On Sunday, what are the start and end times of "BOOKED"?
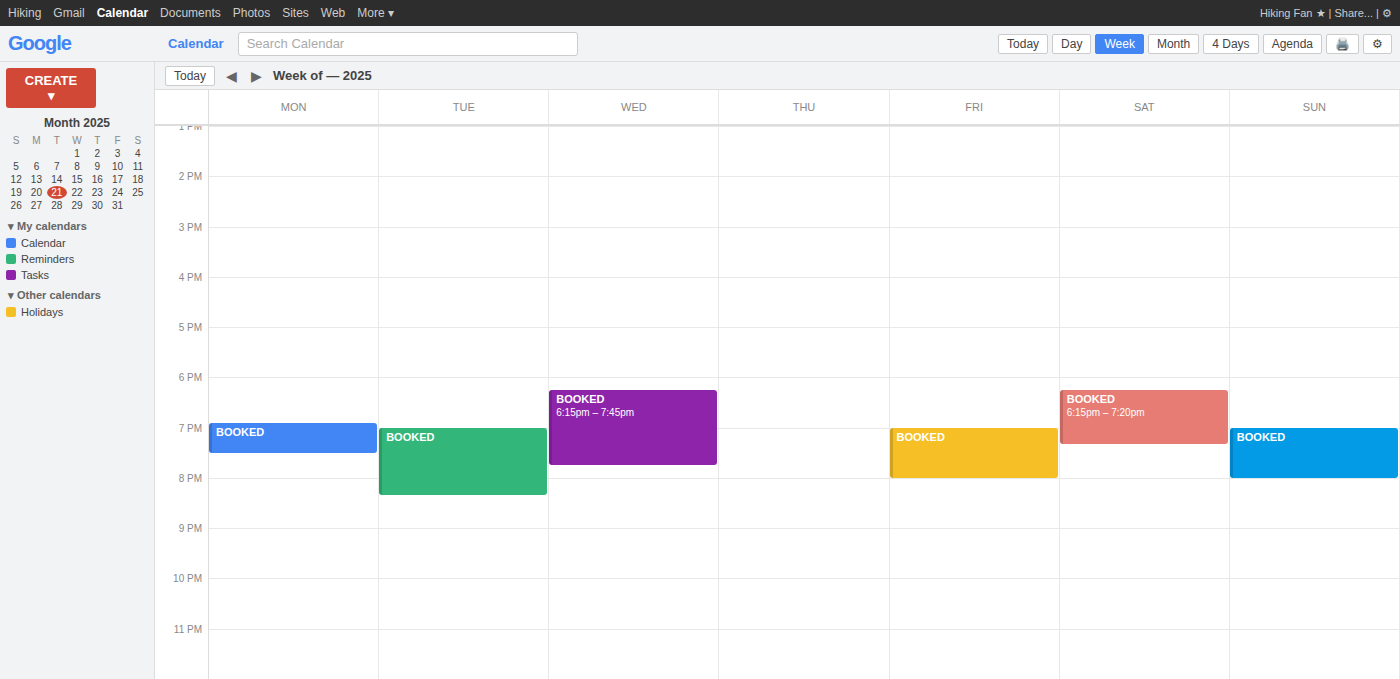
7:00 PM to 8:00 PM